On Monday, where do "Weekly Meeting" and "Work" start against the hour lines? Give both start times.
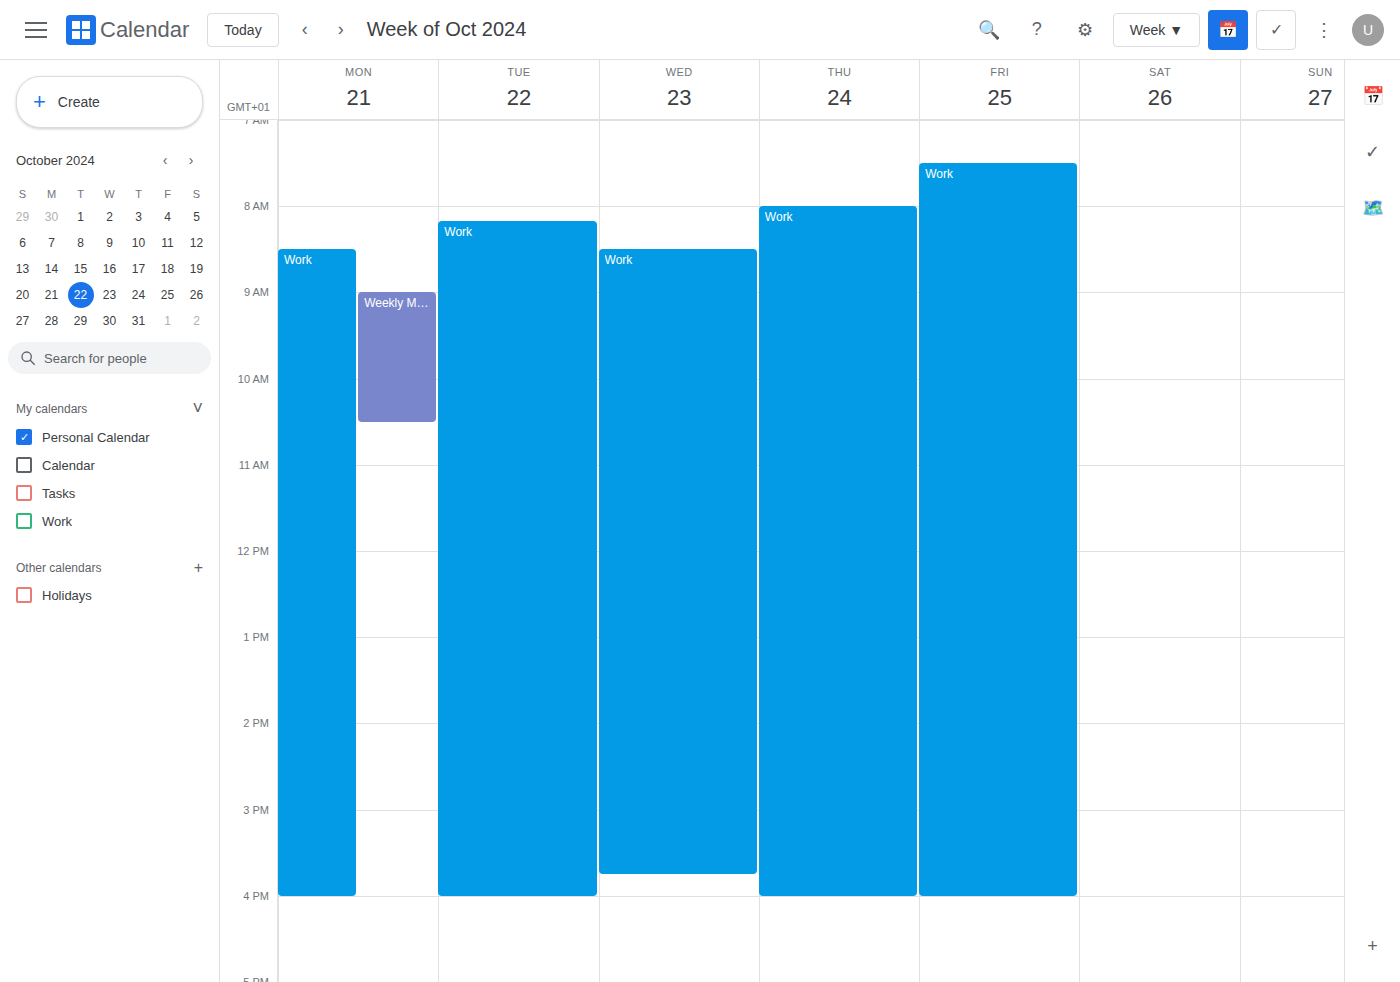
"Weekly Meeting": 9:00 AM, exactly on the 9 AM line. "Work": 8:30 AM, halfway between the 8 AM and 9 AM lines.